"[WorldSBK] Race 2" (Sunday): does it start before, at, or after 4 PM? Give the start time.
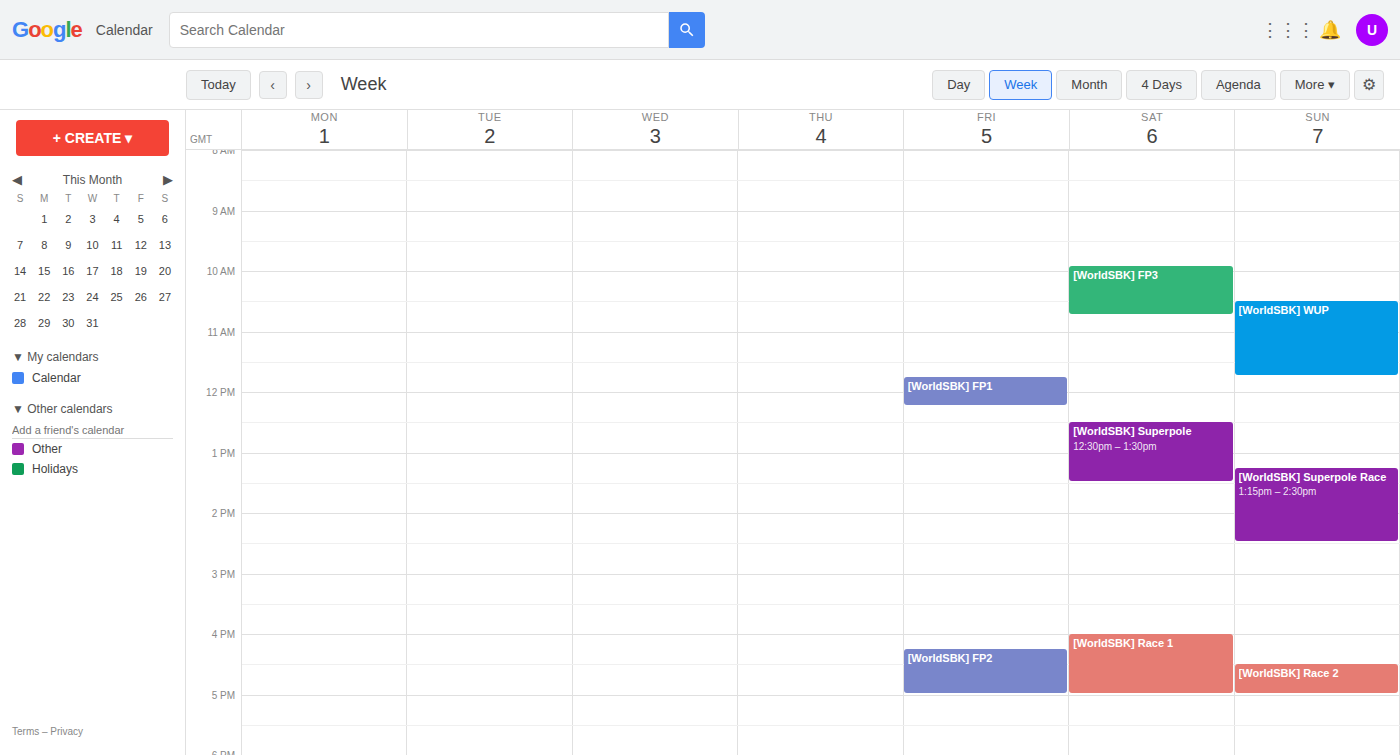
4:30 PM -- after 4 PM, 30 minutes below the 4 PM line.